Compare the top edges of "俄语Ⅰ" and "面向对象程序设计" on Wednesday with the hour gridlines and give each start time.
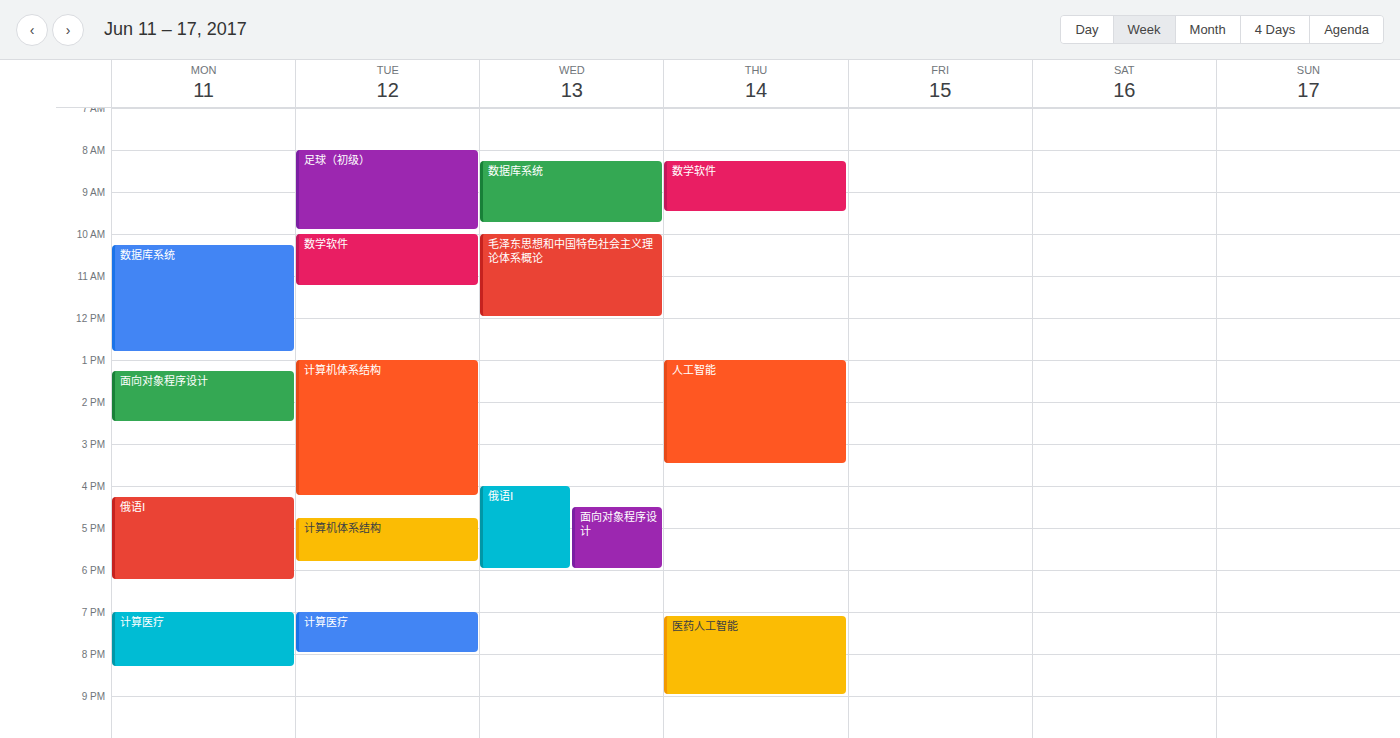
"俄语Ⅰ": 4:00 PM, exactly on the 4 PM line. "面向对象程序设计": 4:30 PM, halfway between the 4 PM and 5 PM lines.